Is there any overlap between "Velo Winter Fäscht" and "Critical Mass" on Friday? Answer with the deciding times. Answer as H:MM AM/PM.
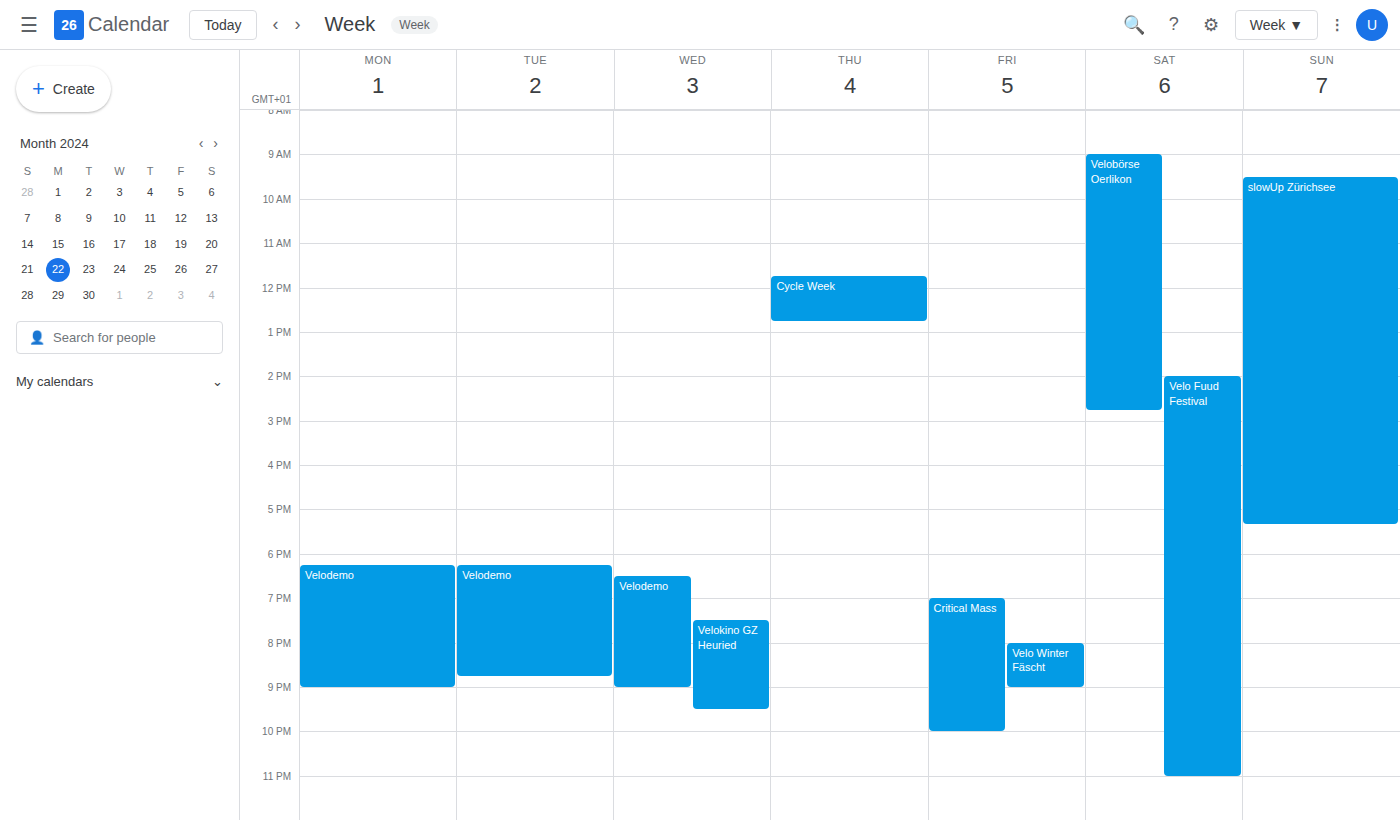
"Velo Winter Fäscht" runs 8:00 PM to 9:00 PM, inside "Critical Mass" -- they overlap.